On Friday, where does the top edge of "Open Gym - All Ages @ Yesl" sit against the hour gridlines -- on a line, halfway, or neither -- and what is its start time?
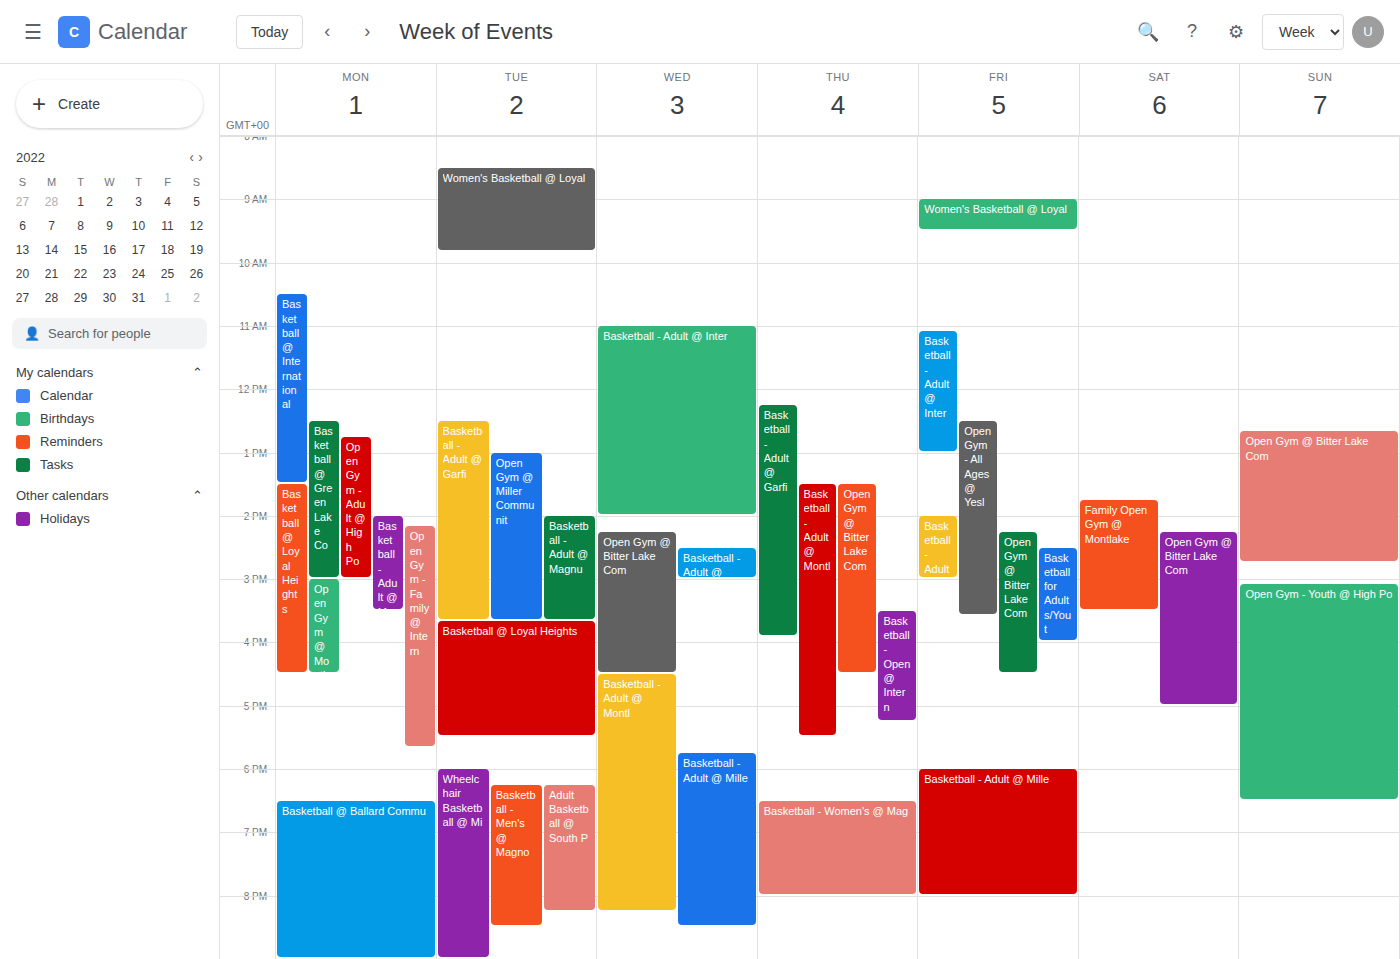
12:30 PM -- halfway between the 12 PM and 1 PM lines.